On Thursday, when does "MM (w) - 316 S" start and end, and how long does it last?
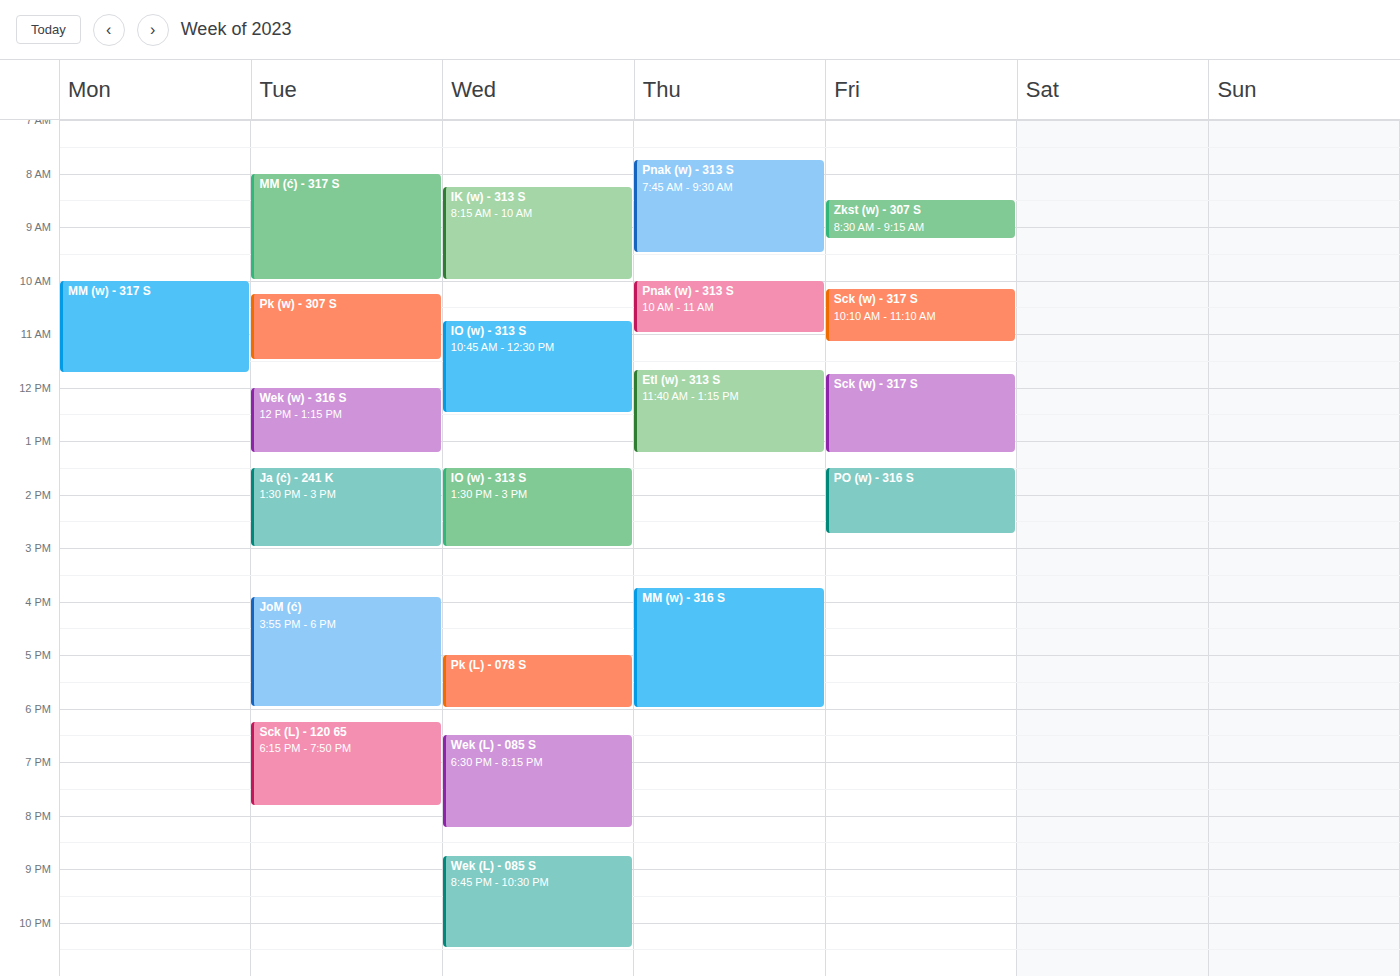
3:45 PM to 6:00 PM, 2 hours 15 minutes